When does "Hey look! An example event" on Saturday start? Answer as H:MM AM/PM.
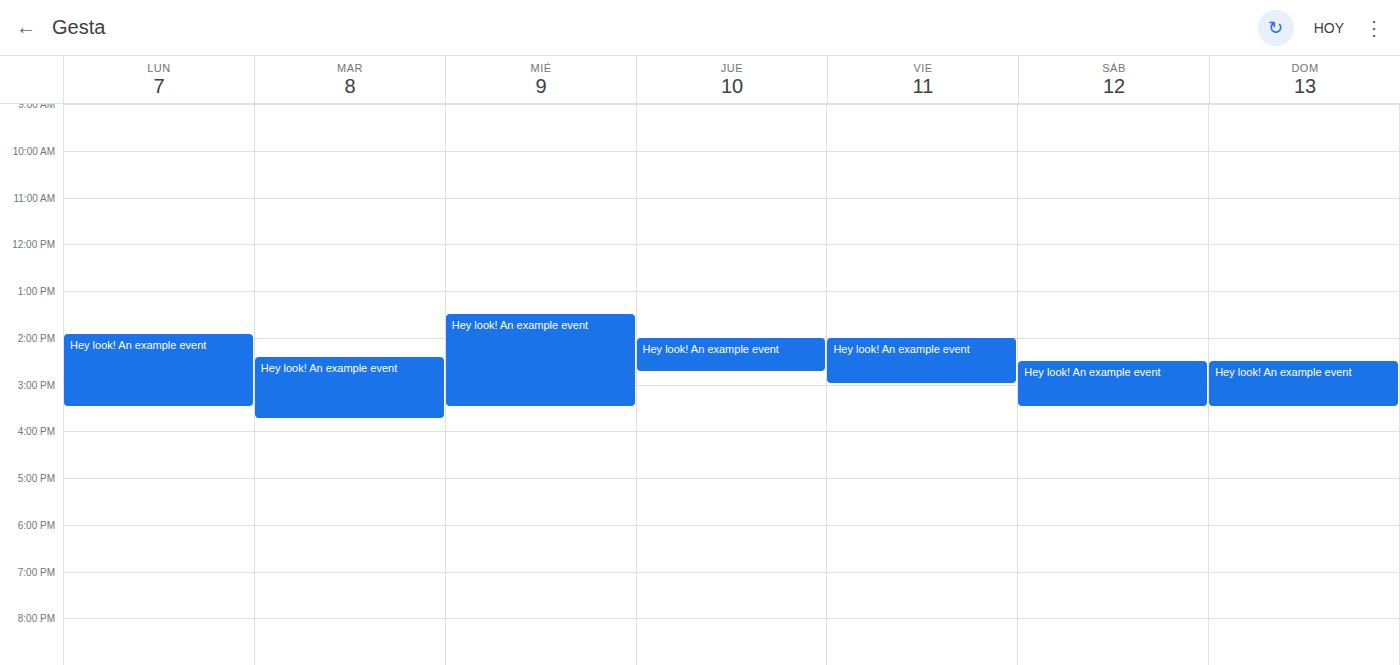
2:30 PM